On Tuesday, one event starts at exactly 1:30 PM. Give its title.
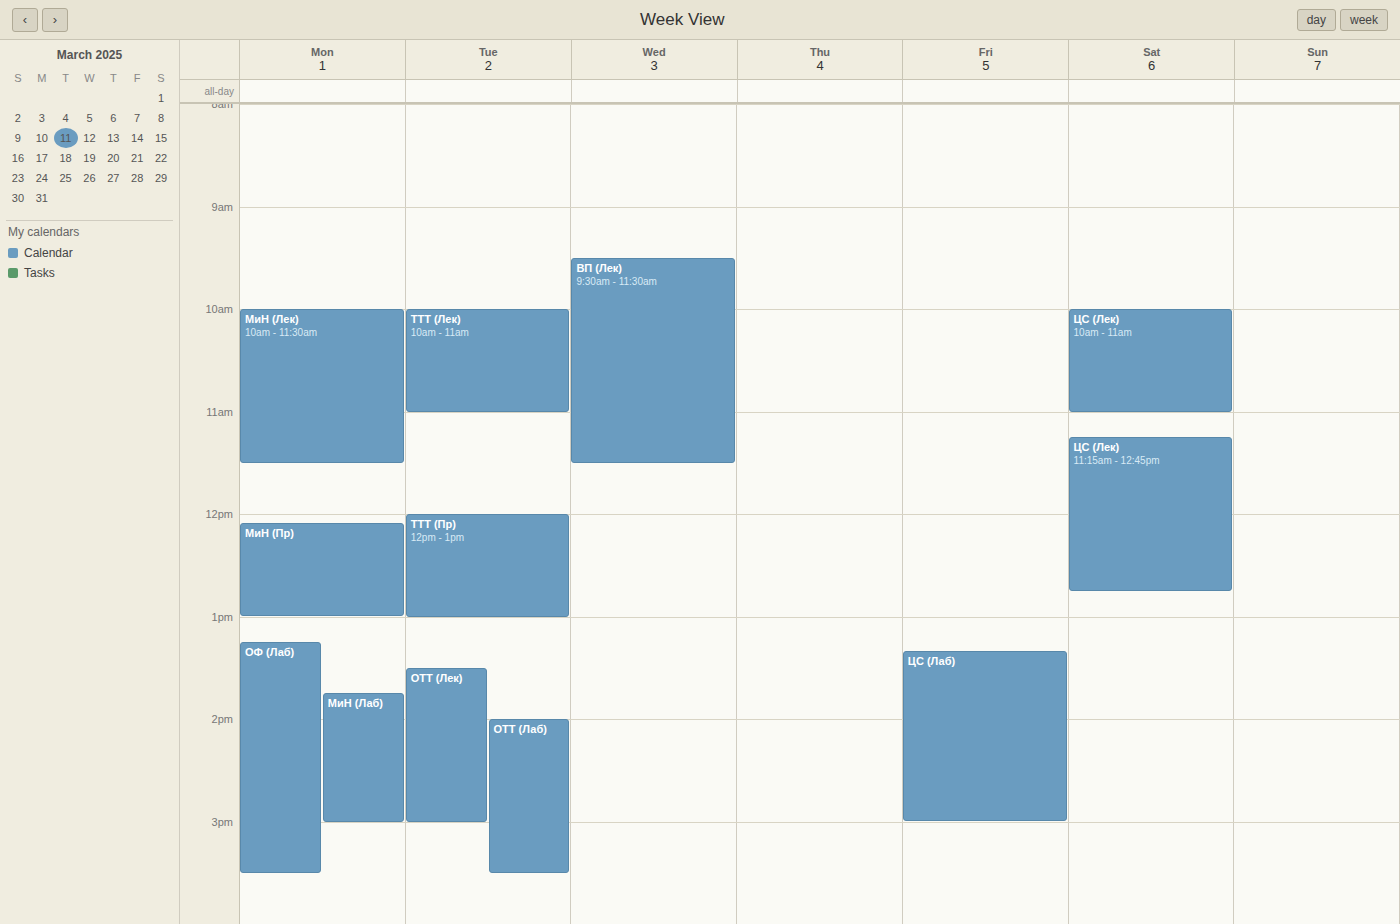
"ОТТ (Лек)"